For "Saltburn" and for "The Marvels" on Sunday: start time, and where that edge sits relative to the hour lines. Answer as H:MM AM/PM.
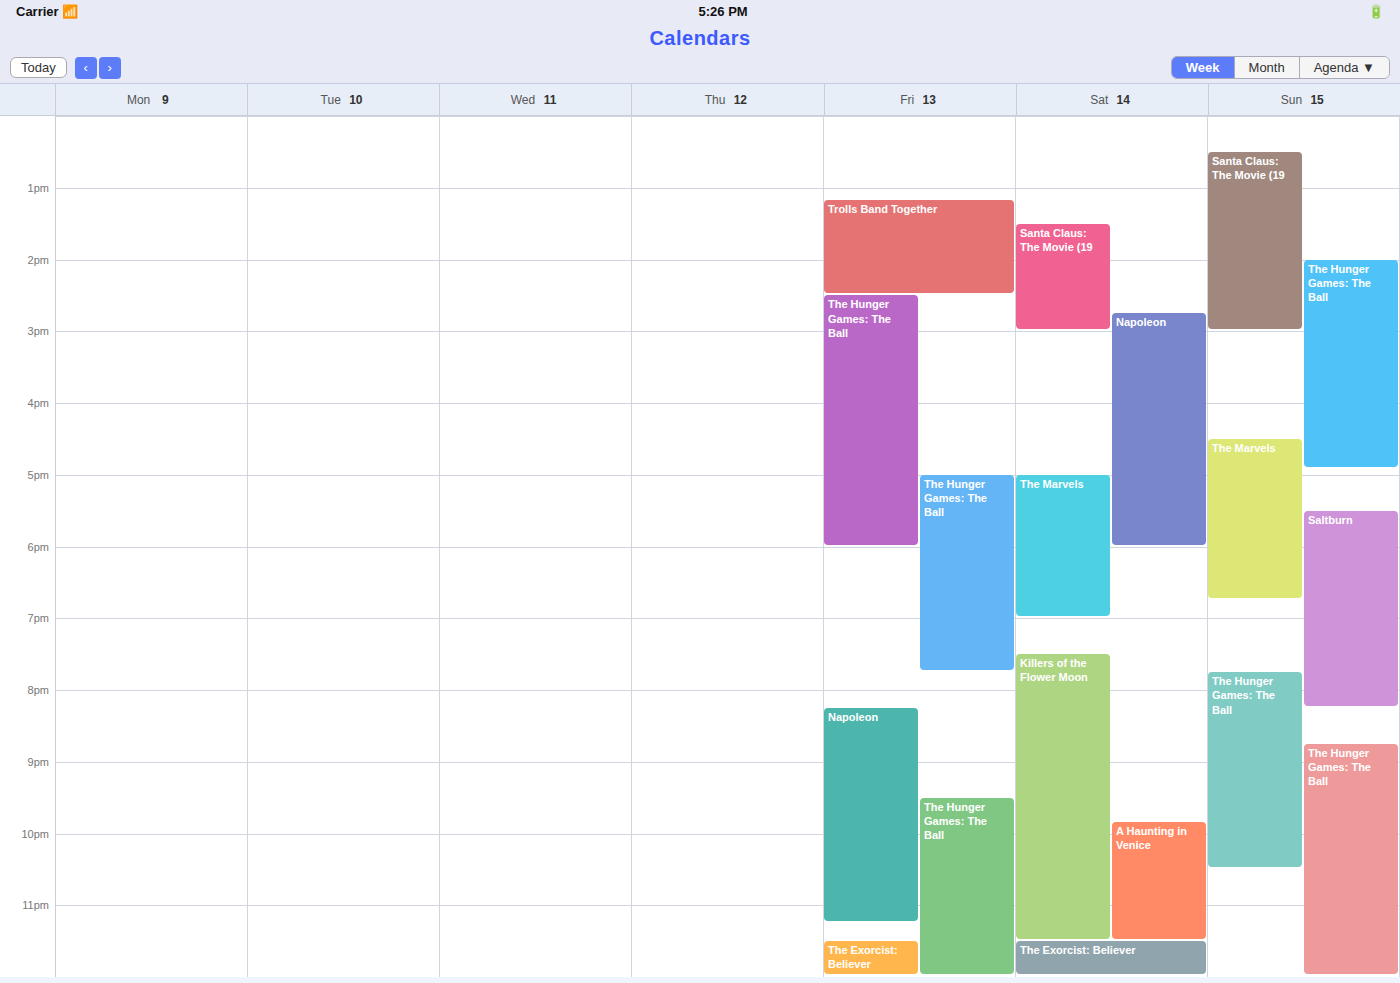
"Saltburn": 5:30 PM, halfway between the 5 PM and 6 PM lines. "The Marvels": 4:30 PM, halfway between the 4 PM and 5 PM lines.